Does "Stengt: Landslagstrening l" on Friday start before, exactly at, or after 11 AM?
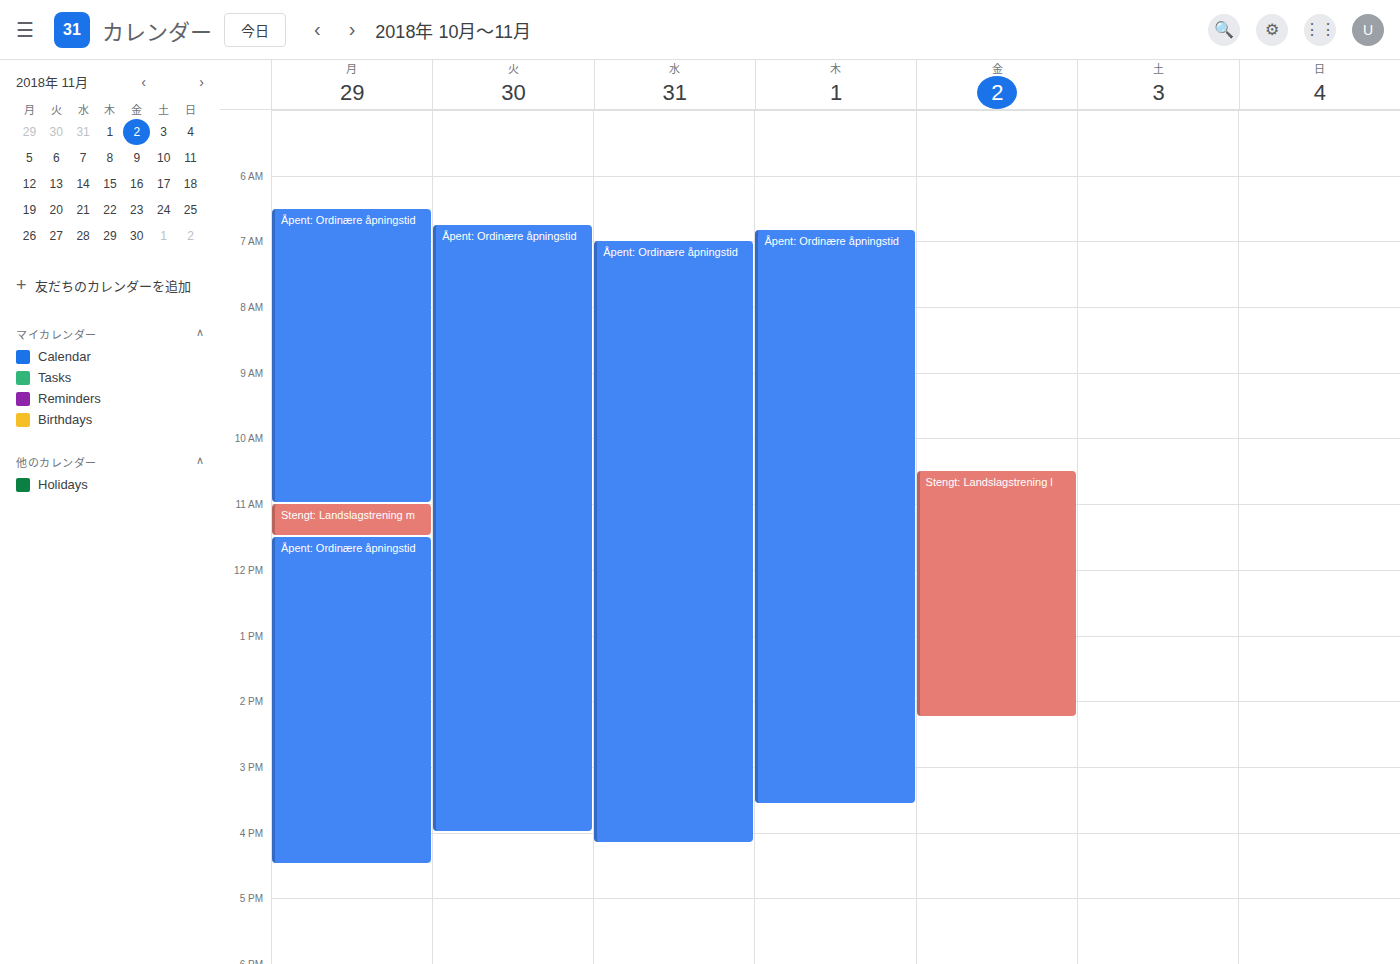
10:30 AM -- before 11 AM, 30 minutes above the 11 AM line.